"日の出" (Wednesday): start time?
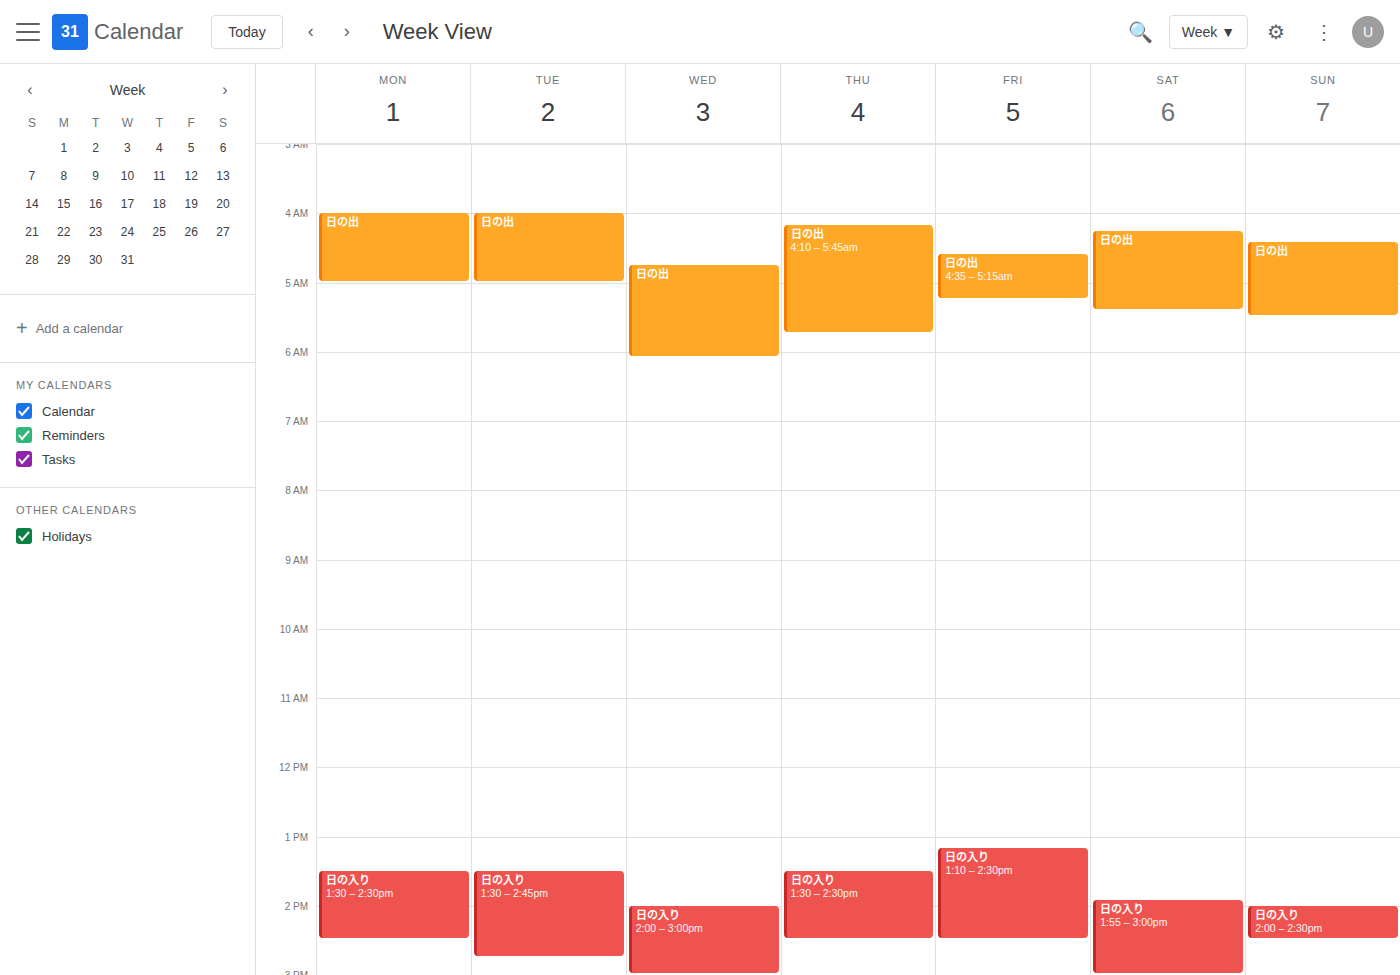
4:45 AM